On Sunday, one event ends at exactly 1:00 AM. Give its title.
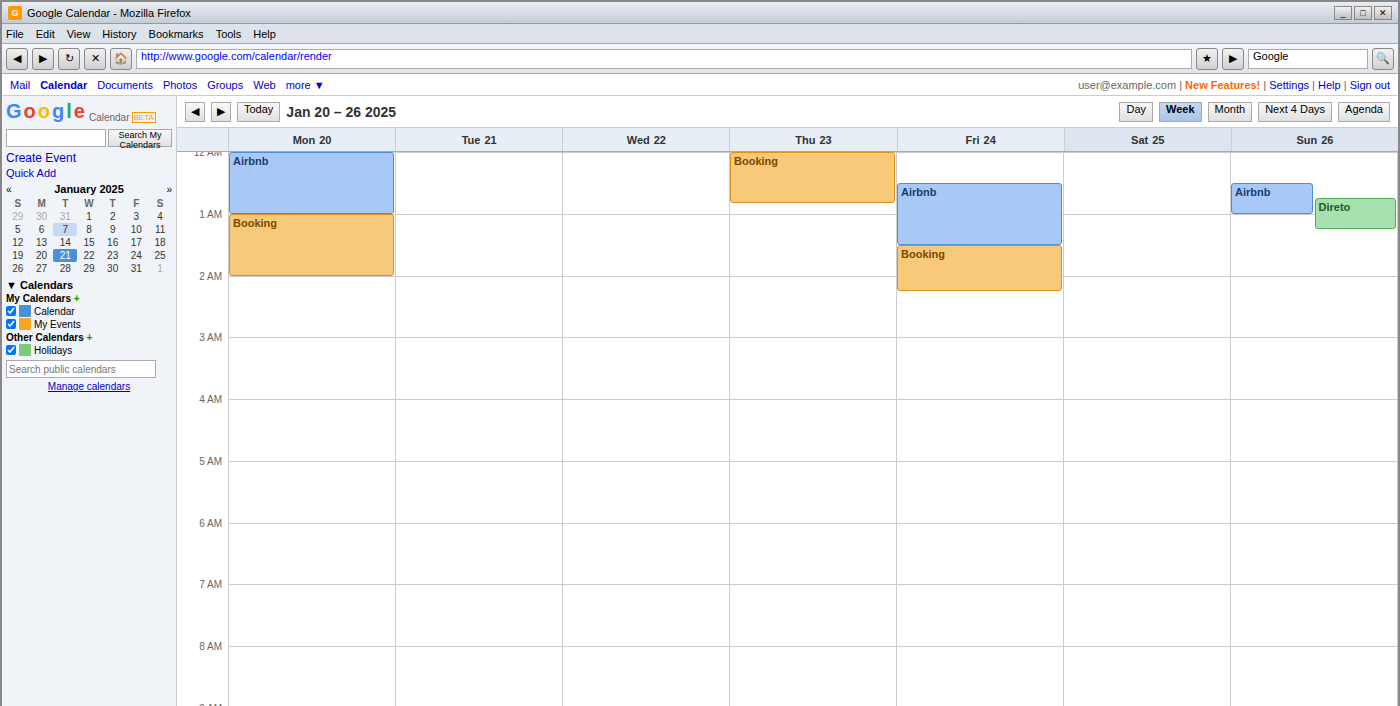
"Airbnb"